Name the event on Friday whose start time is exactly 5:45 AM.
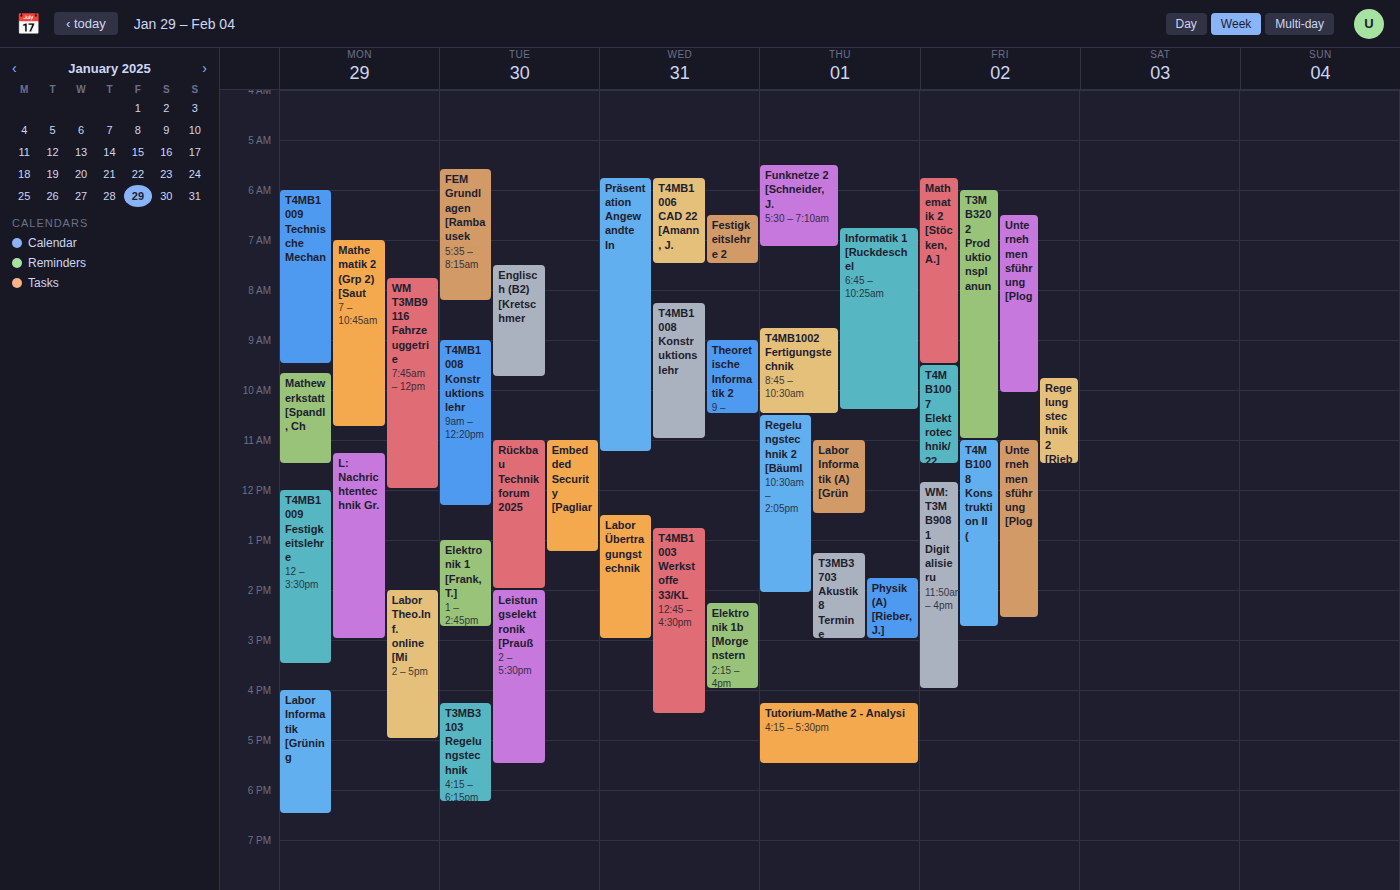
"Mathematik 2 [Stöcken, A.]"